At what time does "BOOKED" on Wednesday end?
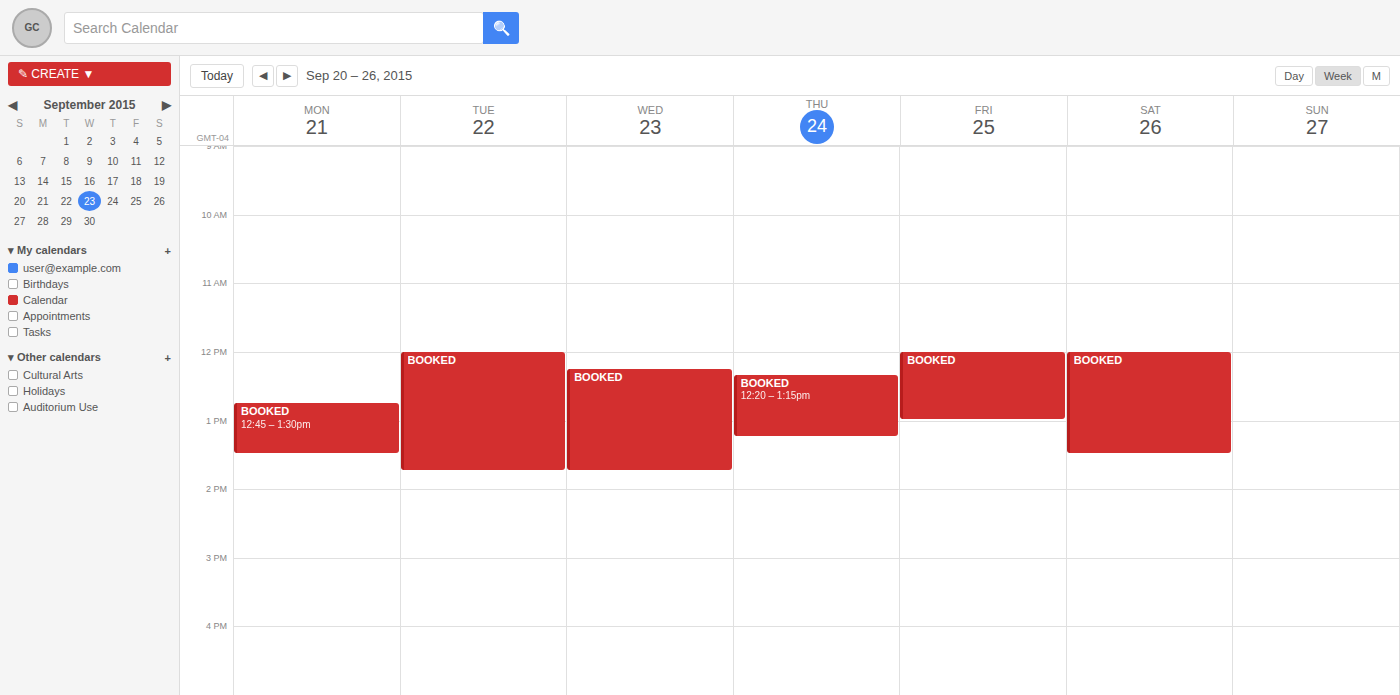
13:45